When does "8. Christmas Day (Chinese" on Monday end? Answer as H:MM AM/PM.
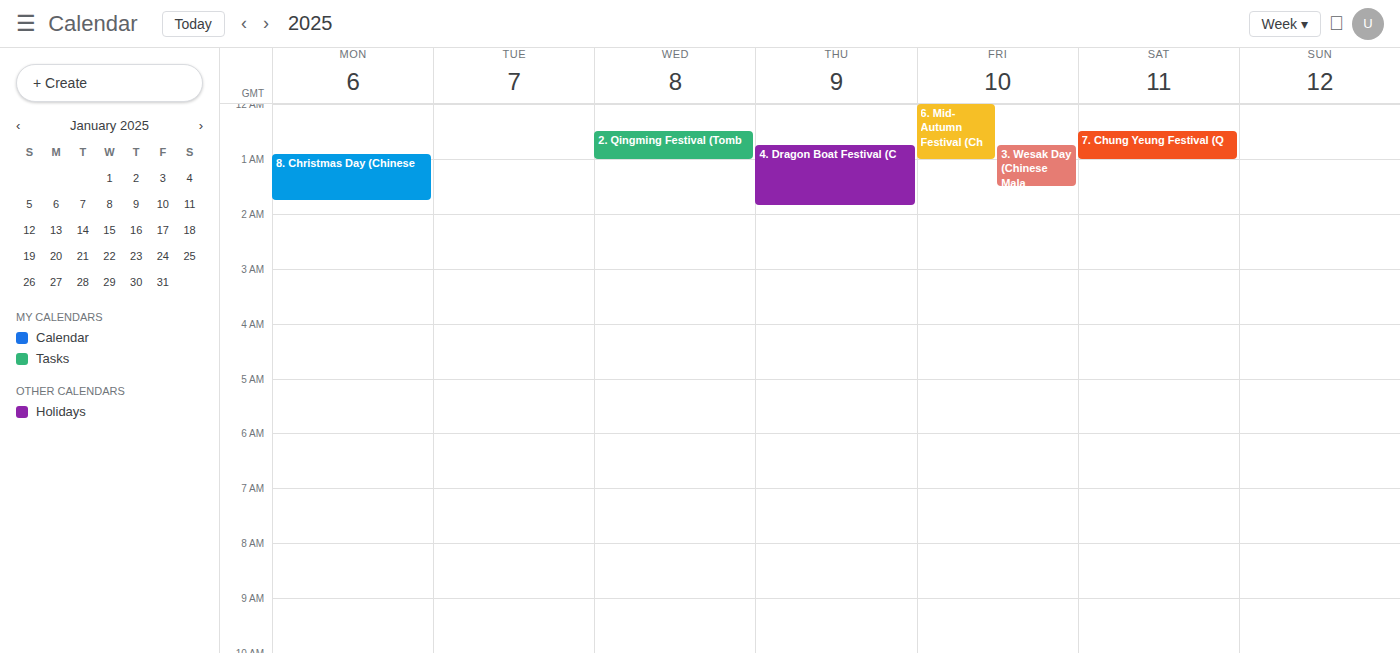
1:45 AM